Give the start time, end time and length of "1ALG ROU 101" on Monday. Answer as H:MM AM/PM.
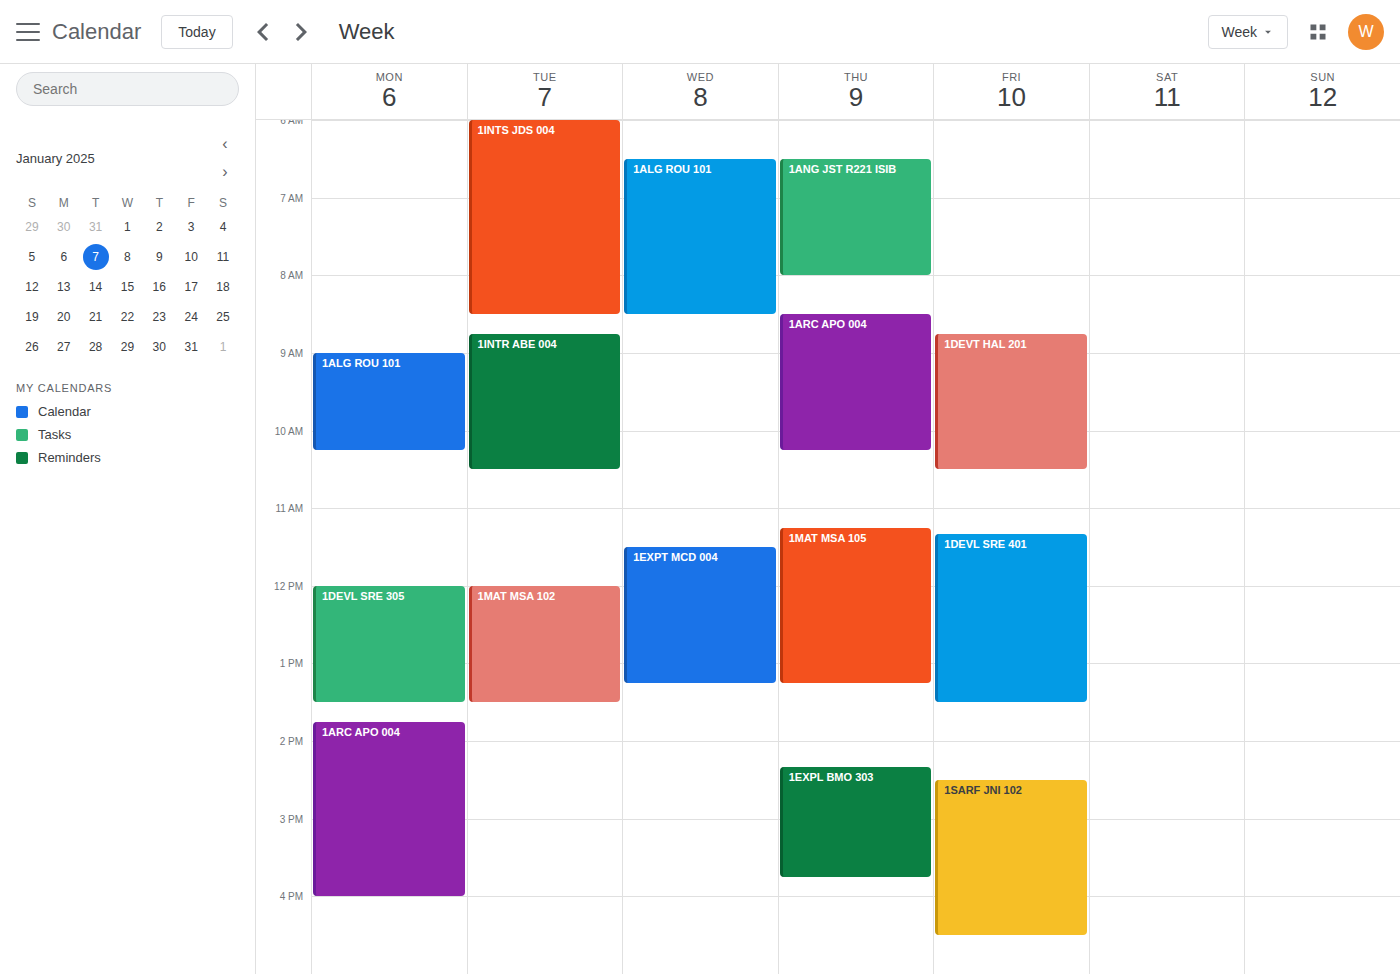
9:00 AM to 10:15 AM, 1 hour 15 minutes